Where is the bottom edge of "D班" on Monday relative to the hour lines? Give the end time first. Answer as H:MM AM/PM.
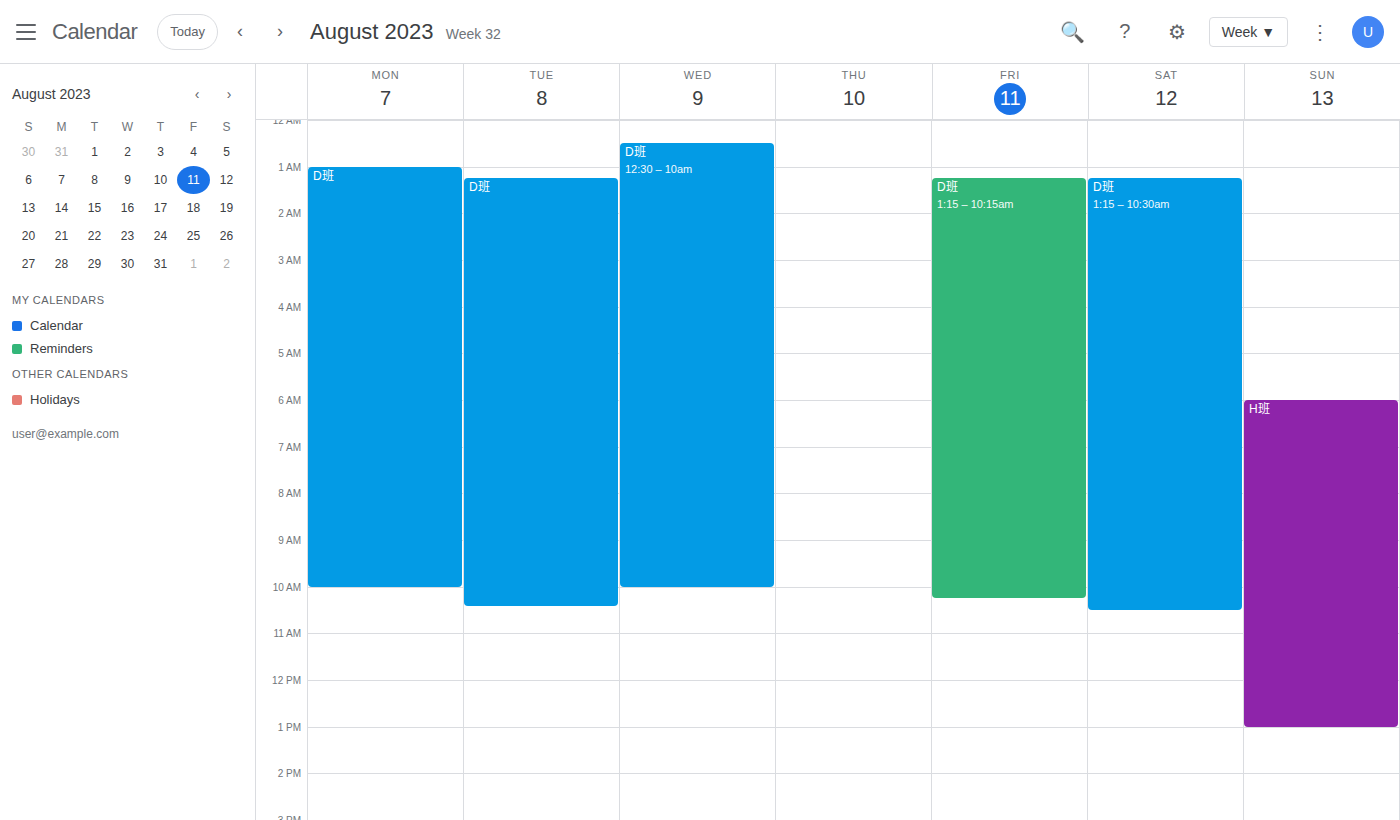
10:00 AM -- exactly on the 10 AM line.